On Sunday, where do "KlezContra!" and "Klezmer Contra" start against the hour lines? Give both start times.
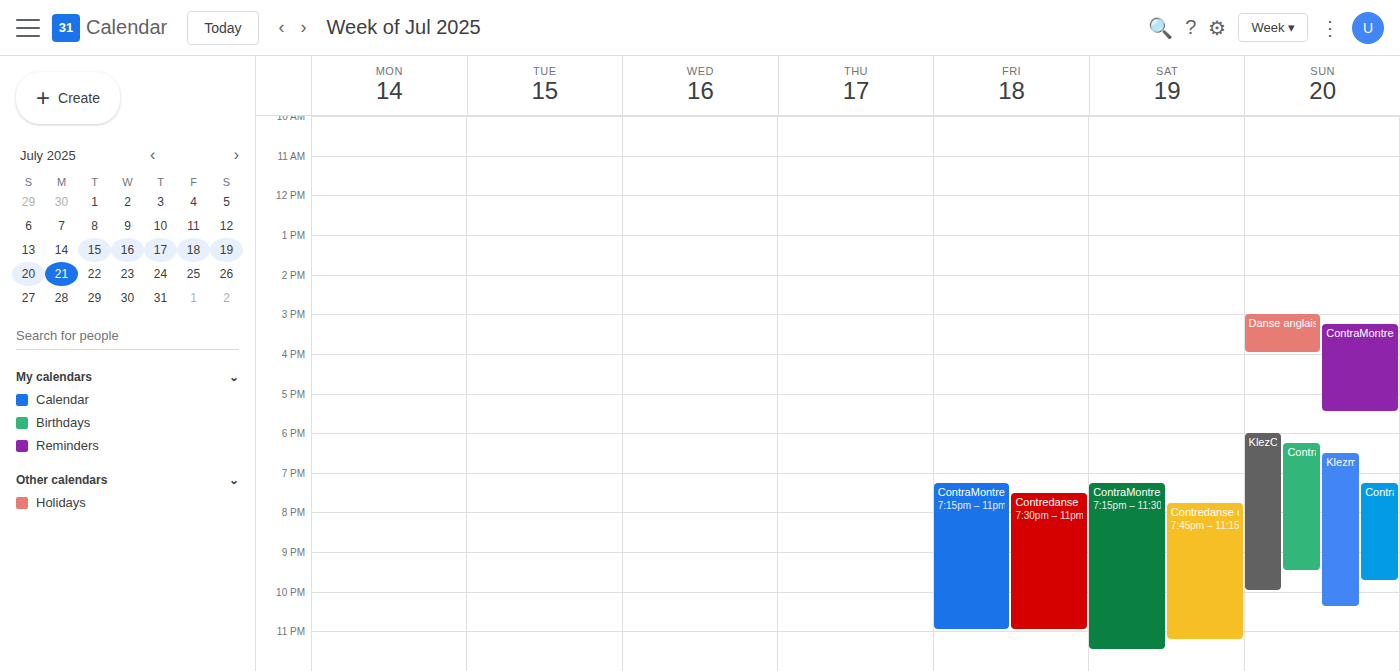
"KlezContra!": 6:00 PM, exactly on the 6 PM line. "Klezmer Contra": 6:30 PM, halfway between the 6 PM and 7 PM lines.